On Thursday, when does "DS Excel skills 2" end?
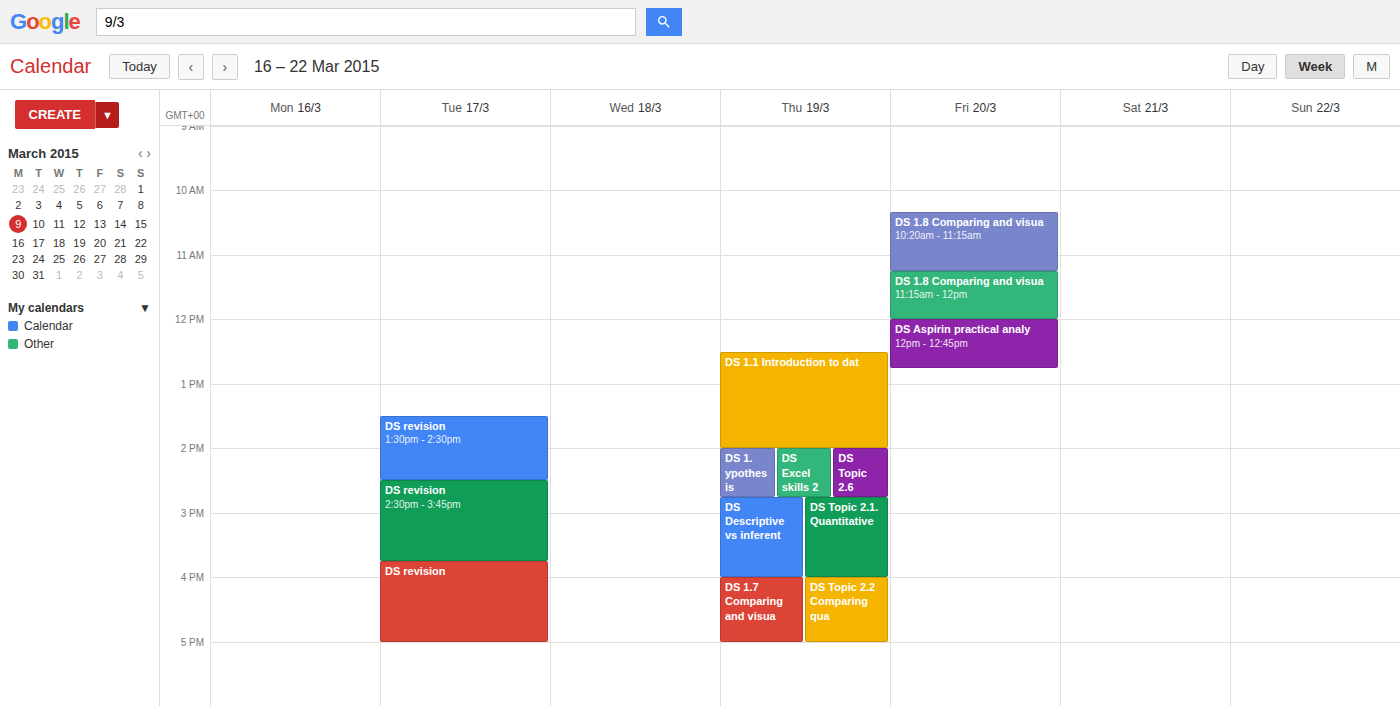
2:45 PM